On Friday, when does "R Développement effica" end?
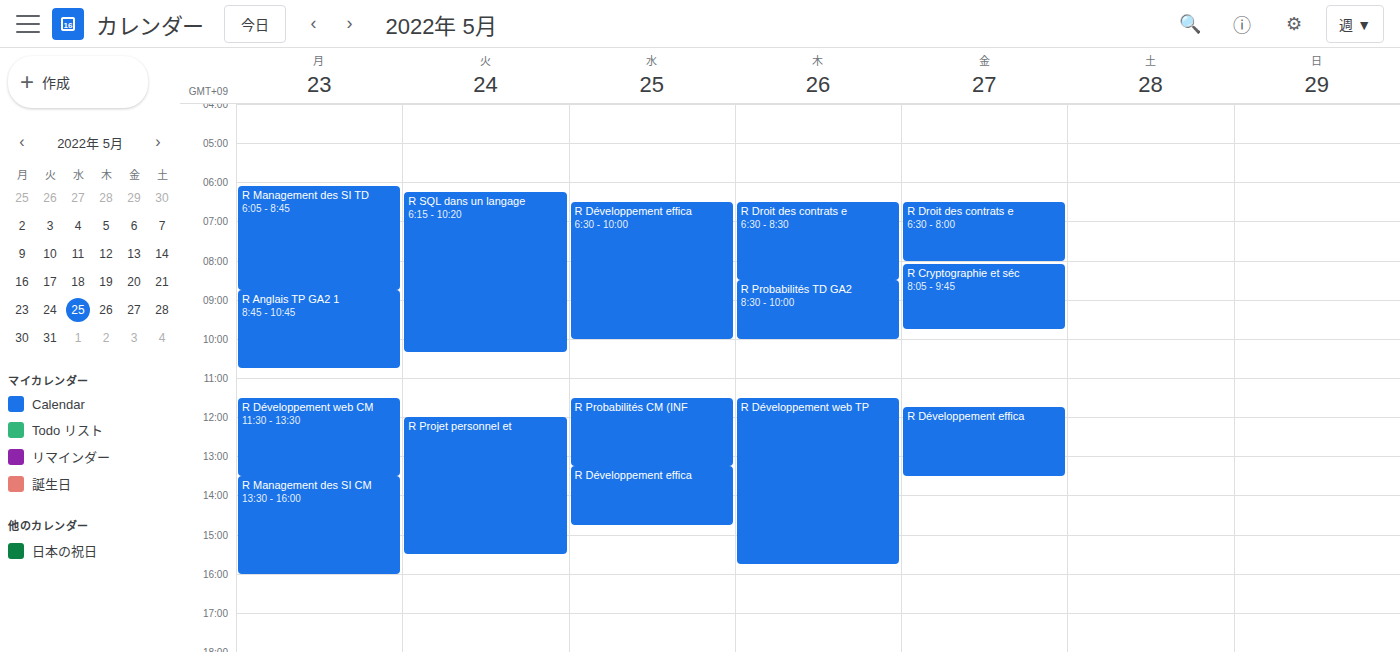
1:30 PM